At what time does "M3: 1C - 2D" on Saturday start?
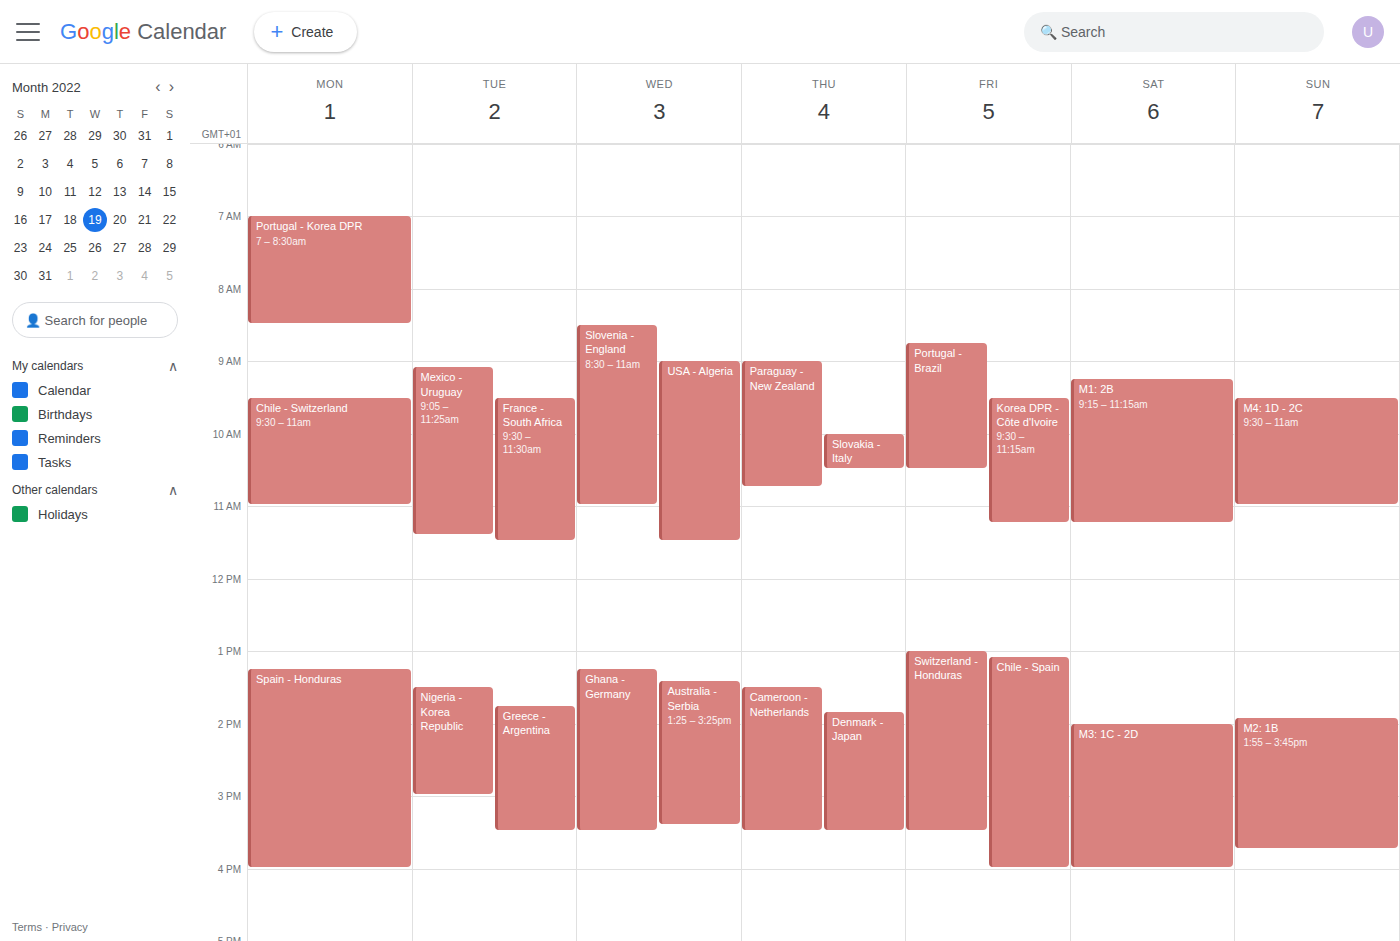
2:00 PM